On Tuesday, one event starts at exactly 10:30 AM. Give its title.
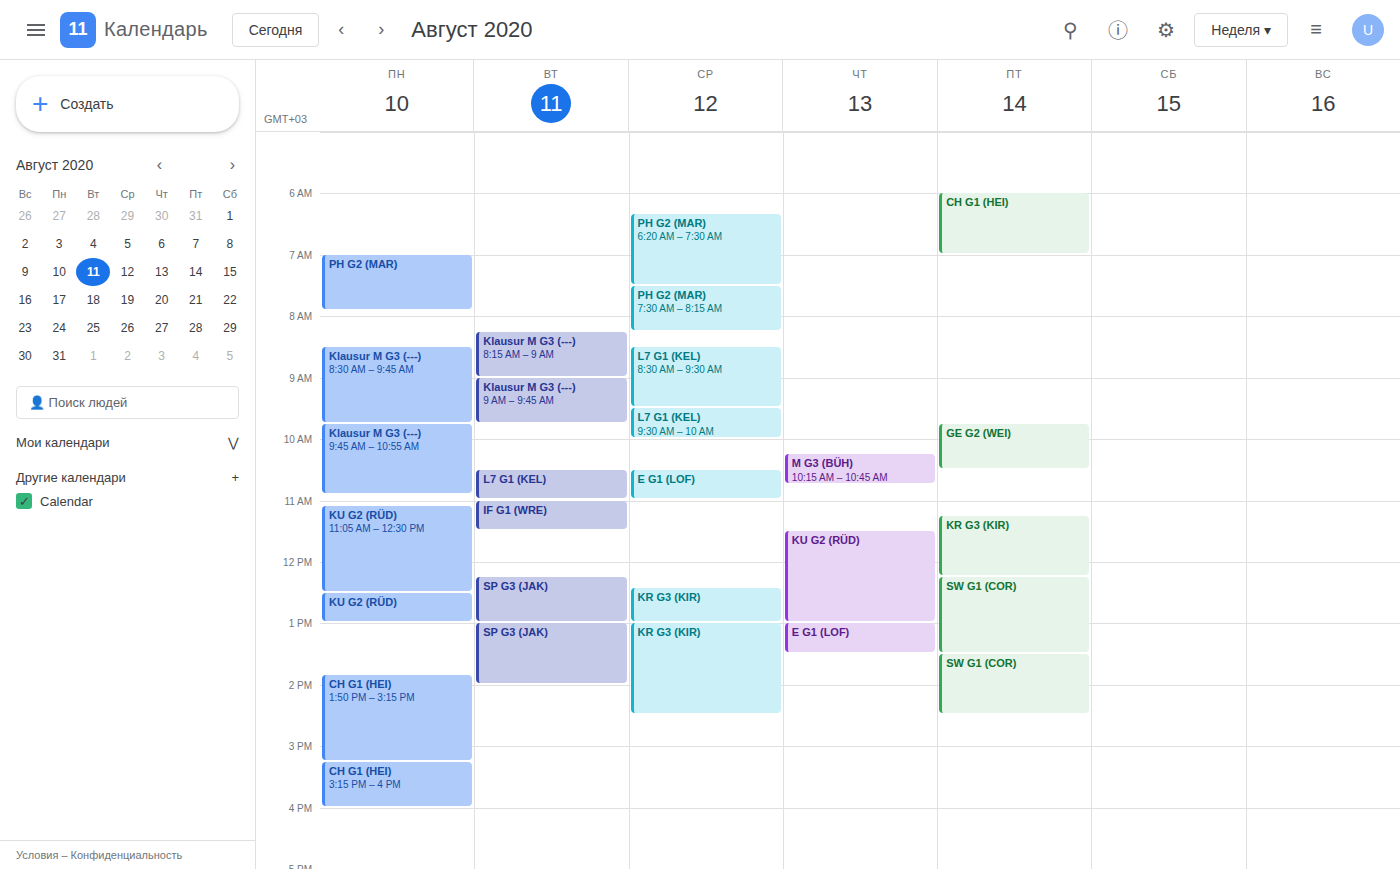
"L7 G1 (KEL)"